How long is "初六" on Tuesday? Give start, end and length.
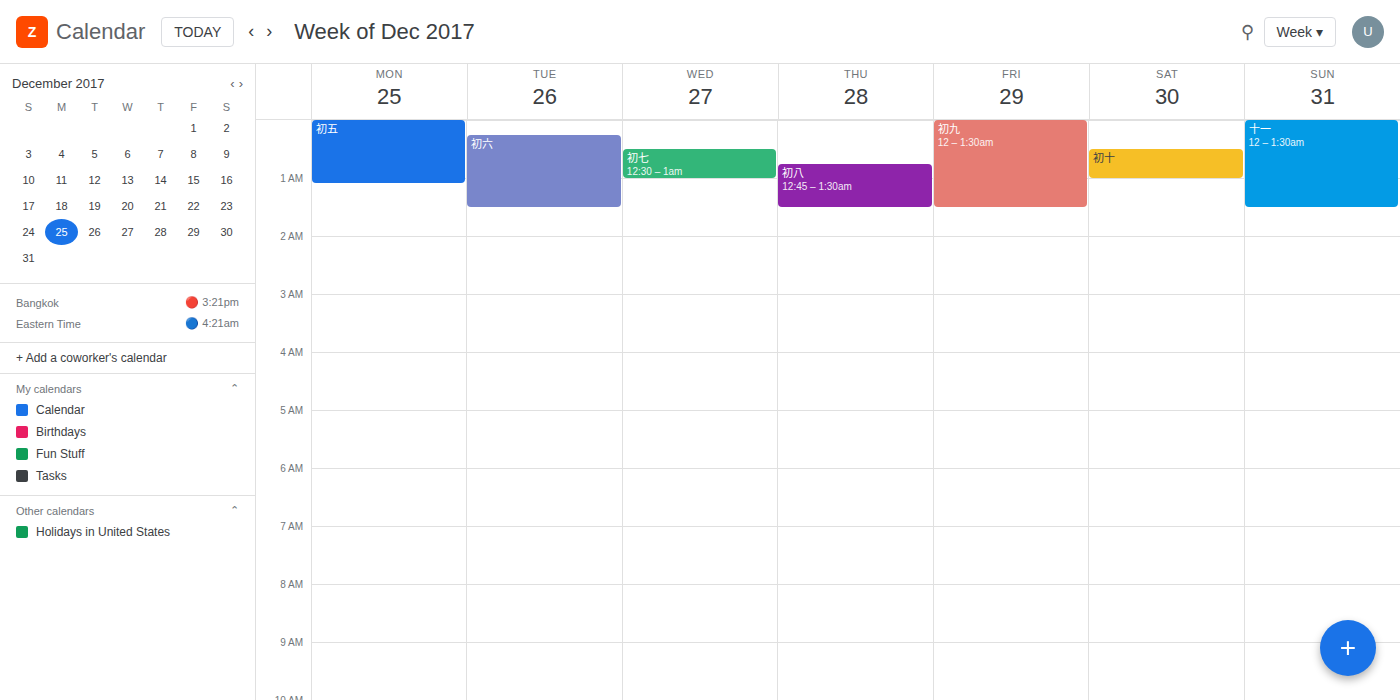
12:15 AM to 1:30 AM, 1 hour 15 minutes